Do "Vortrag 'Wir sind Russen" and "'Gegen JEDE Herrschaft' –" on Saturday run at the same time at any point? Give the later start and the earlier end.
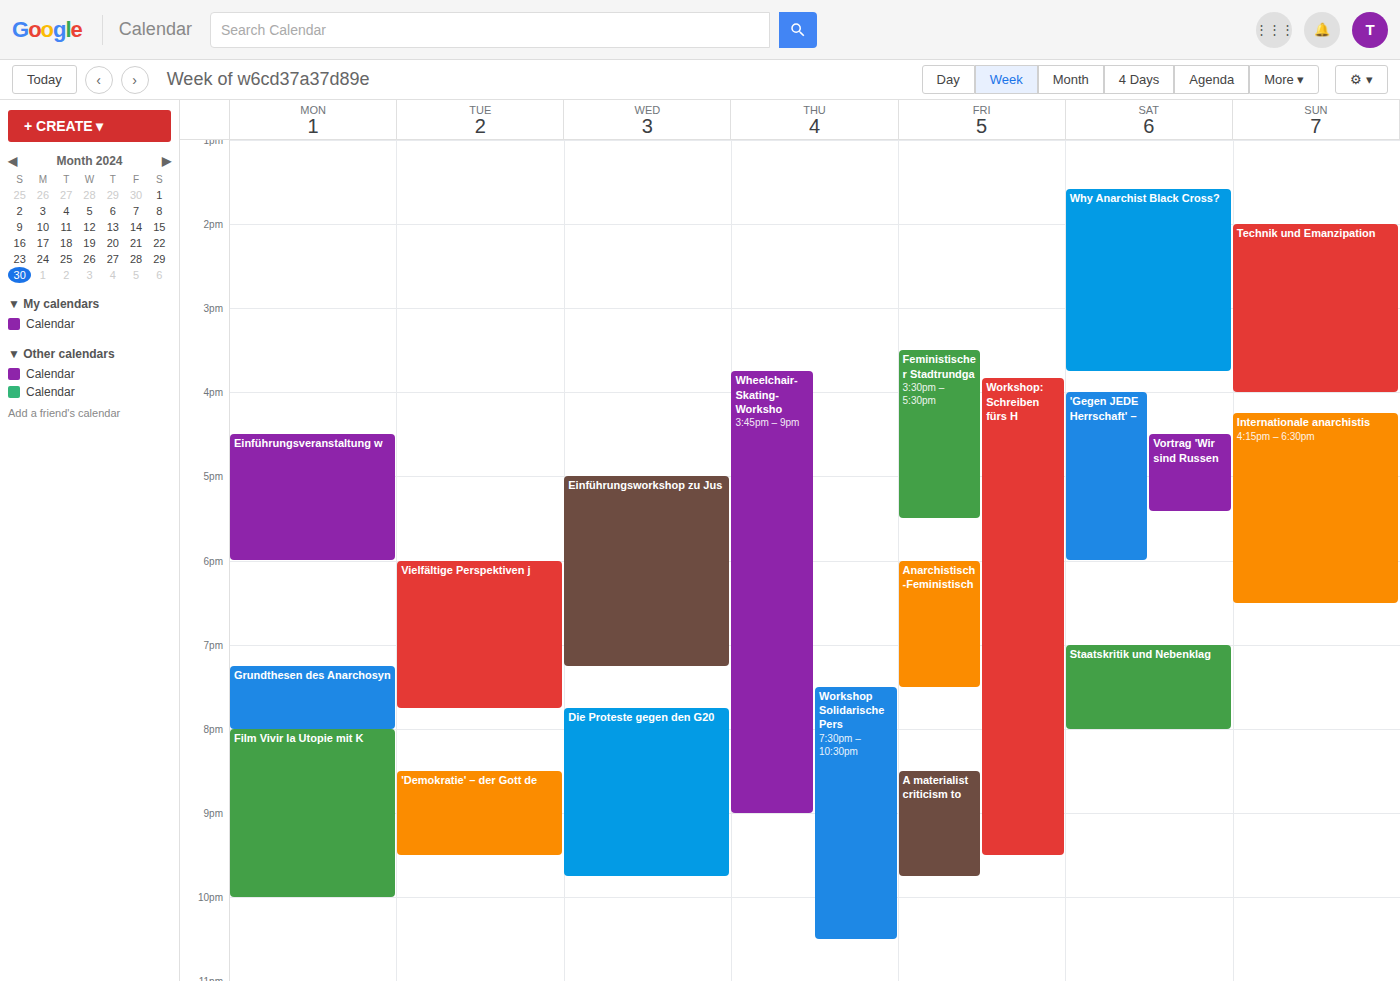
"Vortrag 'Wir sind Russen" runs 4:30 PM to 5:25 PM, inside "'Gegen JEDE Herrschaft' –" -- they overlap.